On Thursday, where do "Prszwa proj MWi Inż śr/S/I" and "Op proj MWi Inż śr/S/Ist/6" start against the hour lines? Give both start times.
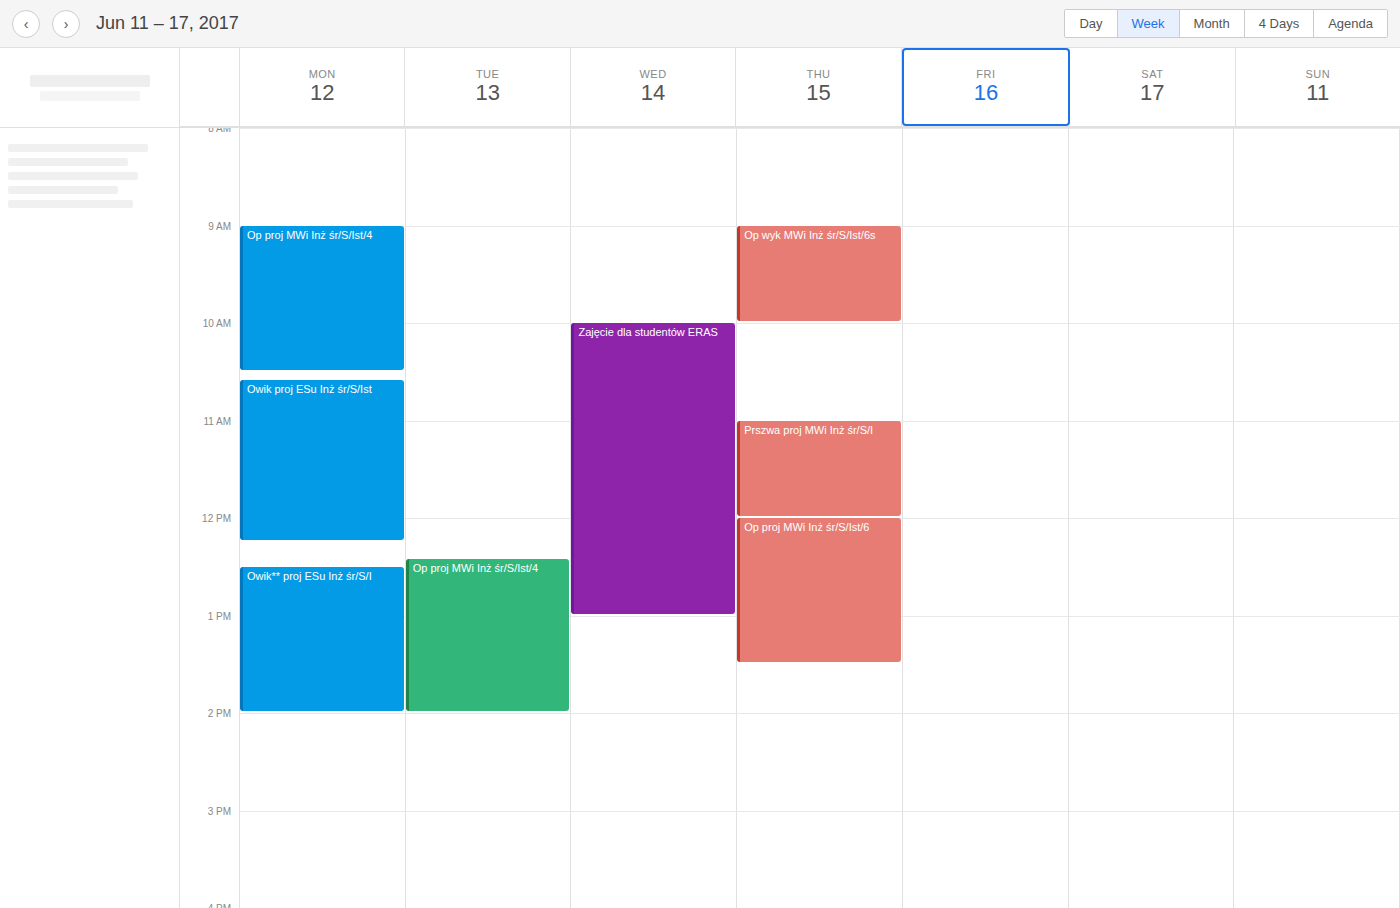
"Prszwa proj MWi Inż śr/S/I": 11:00 AM, exactly on the 11 AM line. "Op proj MWi Inż śr/S/Ist/6": 12:00 PM, exactly on the 12 PM line.